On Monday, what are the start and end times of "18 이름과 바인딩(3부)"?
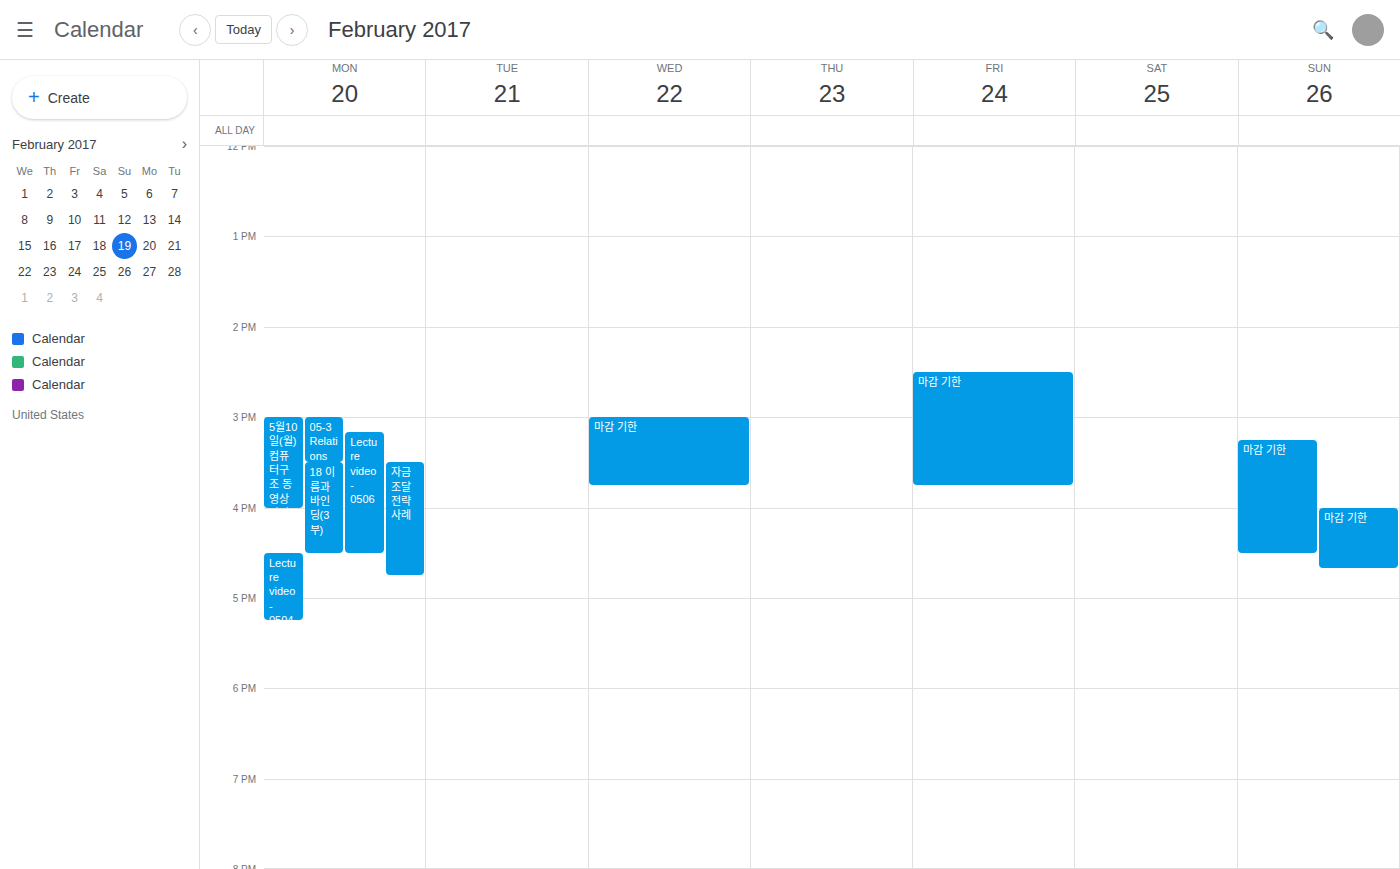
15:30 to 16:30